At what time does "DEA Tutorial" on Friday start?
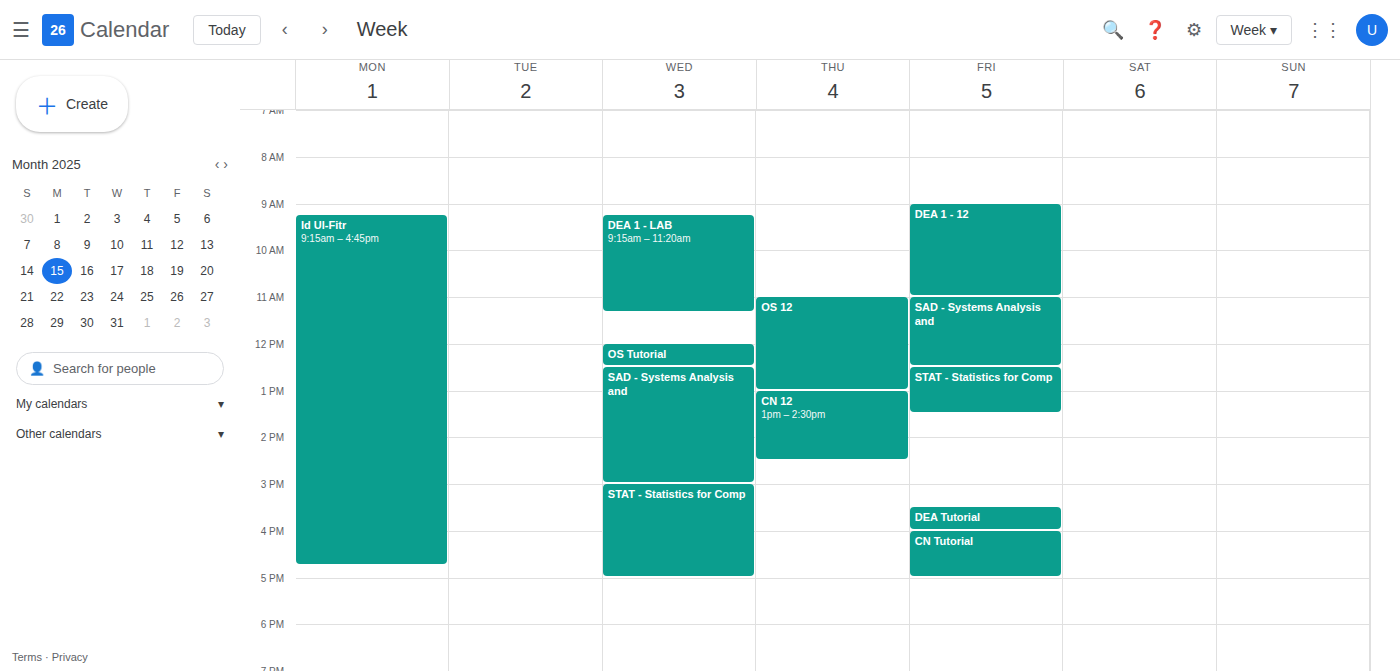
3:30 PM